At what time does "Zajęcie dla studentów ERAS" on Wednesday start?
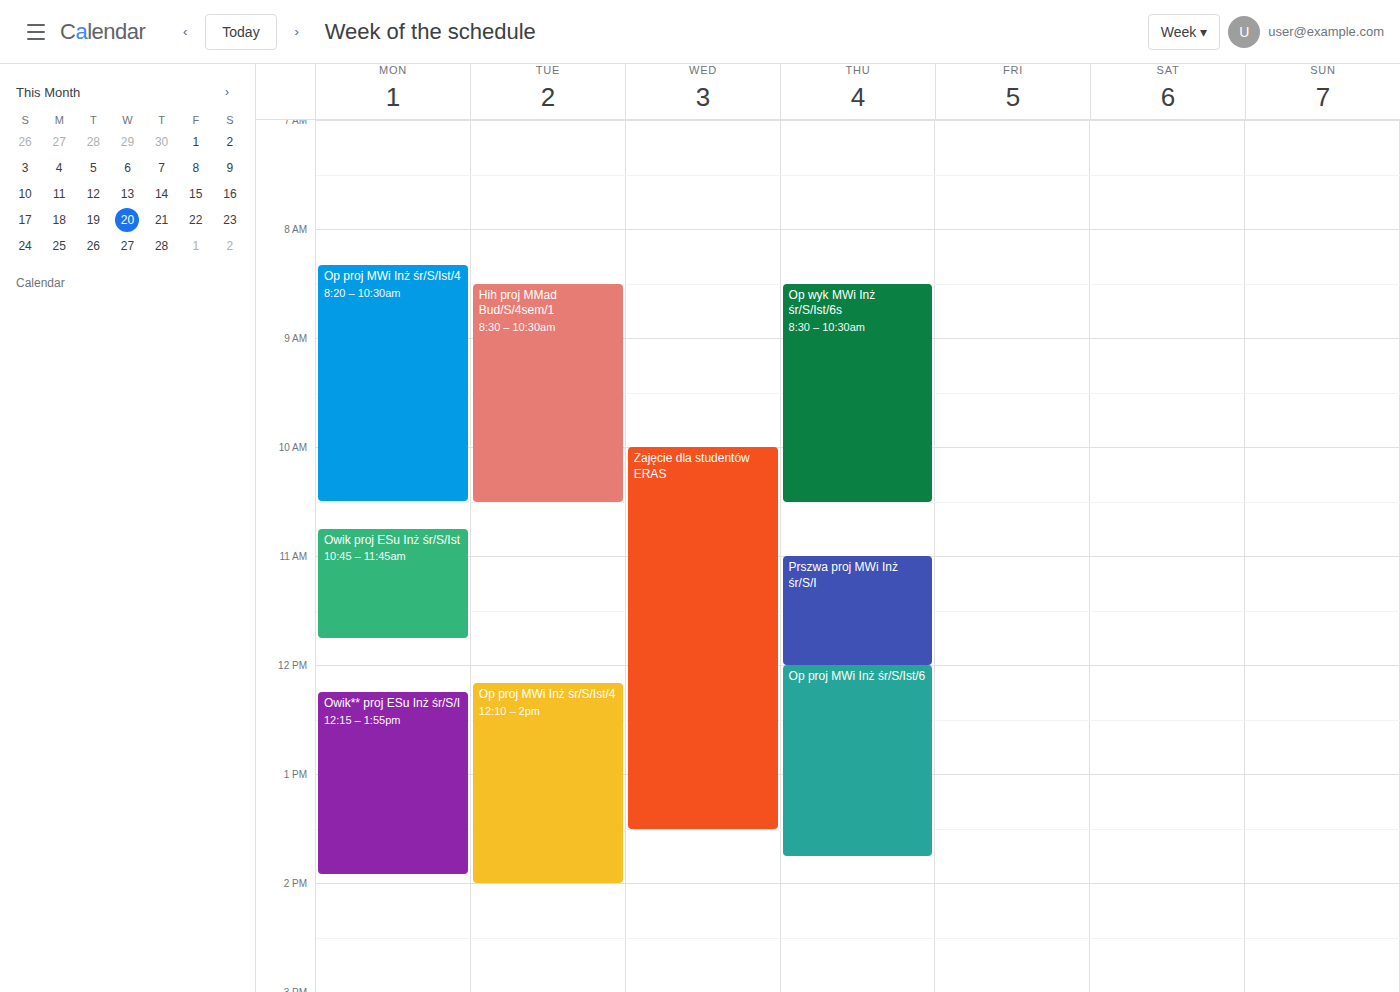
10:00 AM